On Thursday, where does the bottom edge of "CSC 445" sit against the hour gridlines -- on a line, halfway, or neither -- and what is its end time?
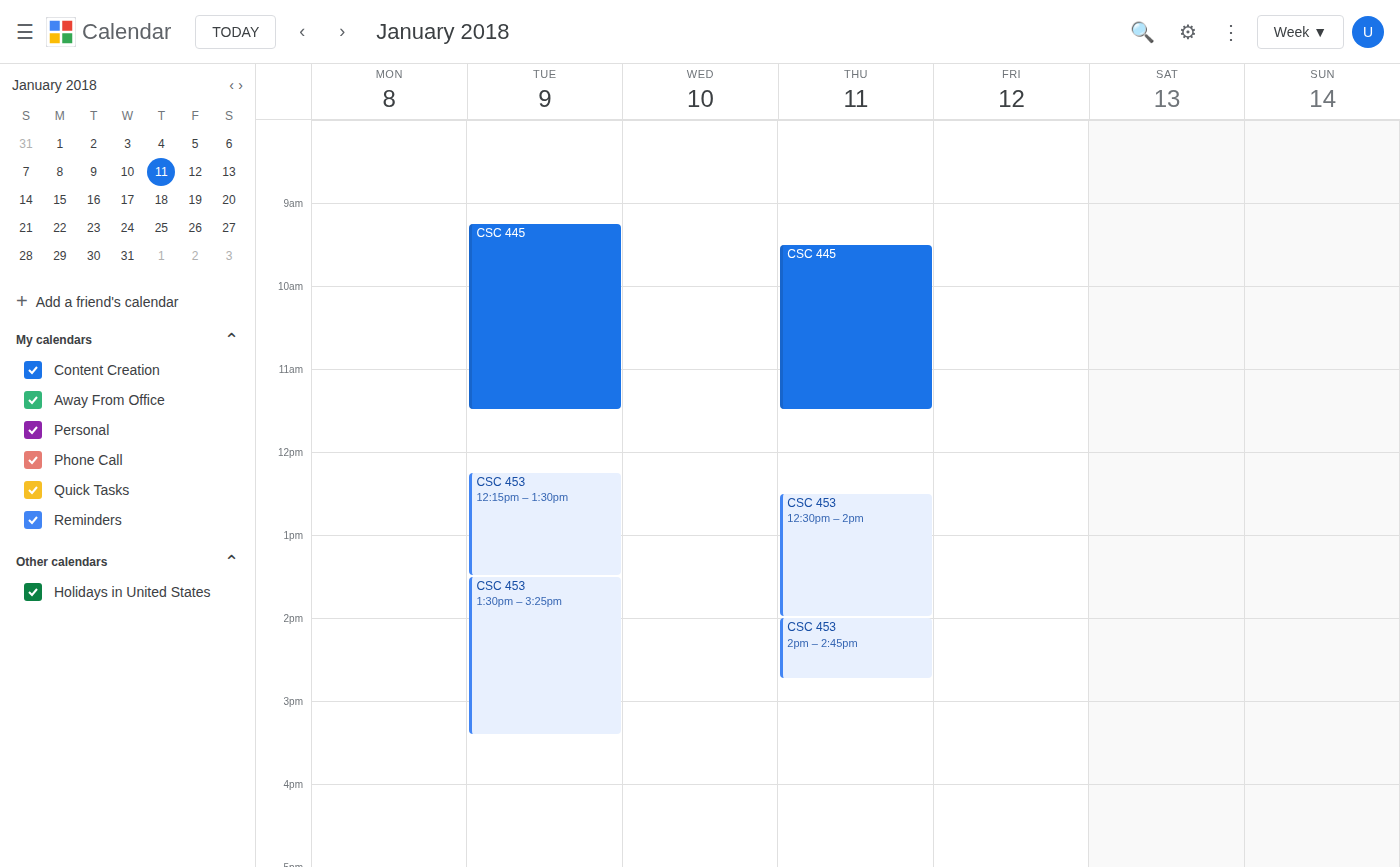
11:30 AM -- halfway between the 11 AM and 12 PM lines.